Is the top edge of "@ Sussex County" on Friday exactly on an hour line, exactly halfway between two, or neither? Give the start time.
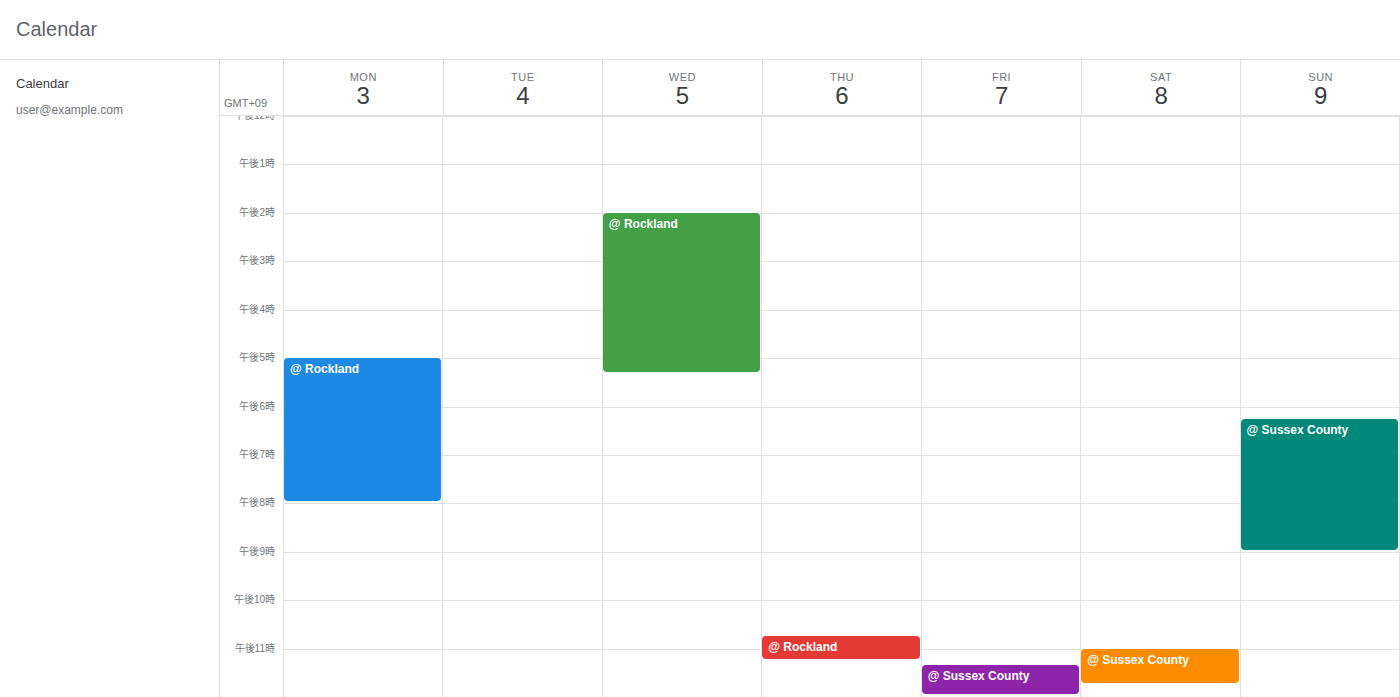
23:20 -- neither: 20 minutes below the 23:00 line and 40 minutes above the 24:00 line.